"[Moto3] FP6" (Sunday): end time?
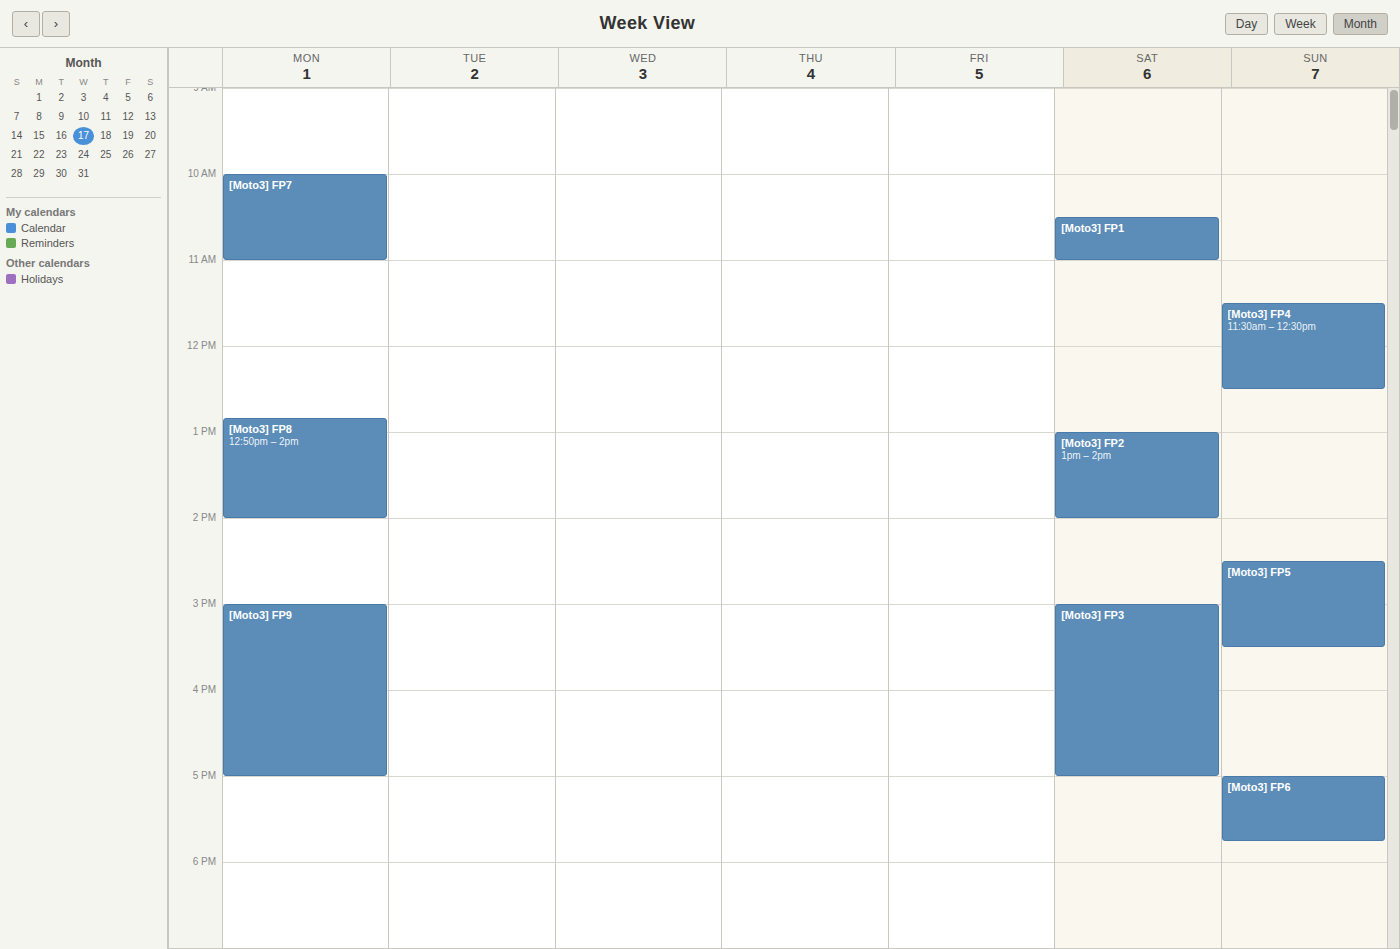
17:45